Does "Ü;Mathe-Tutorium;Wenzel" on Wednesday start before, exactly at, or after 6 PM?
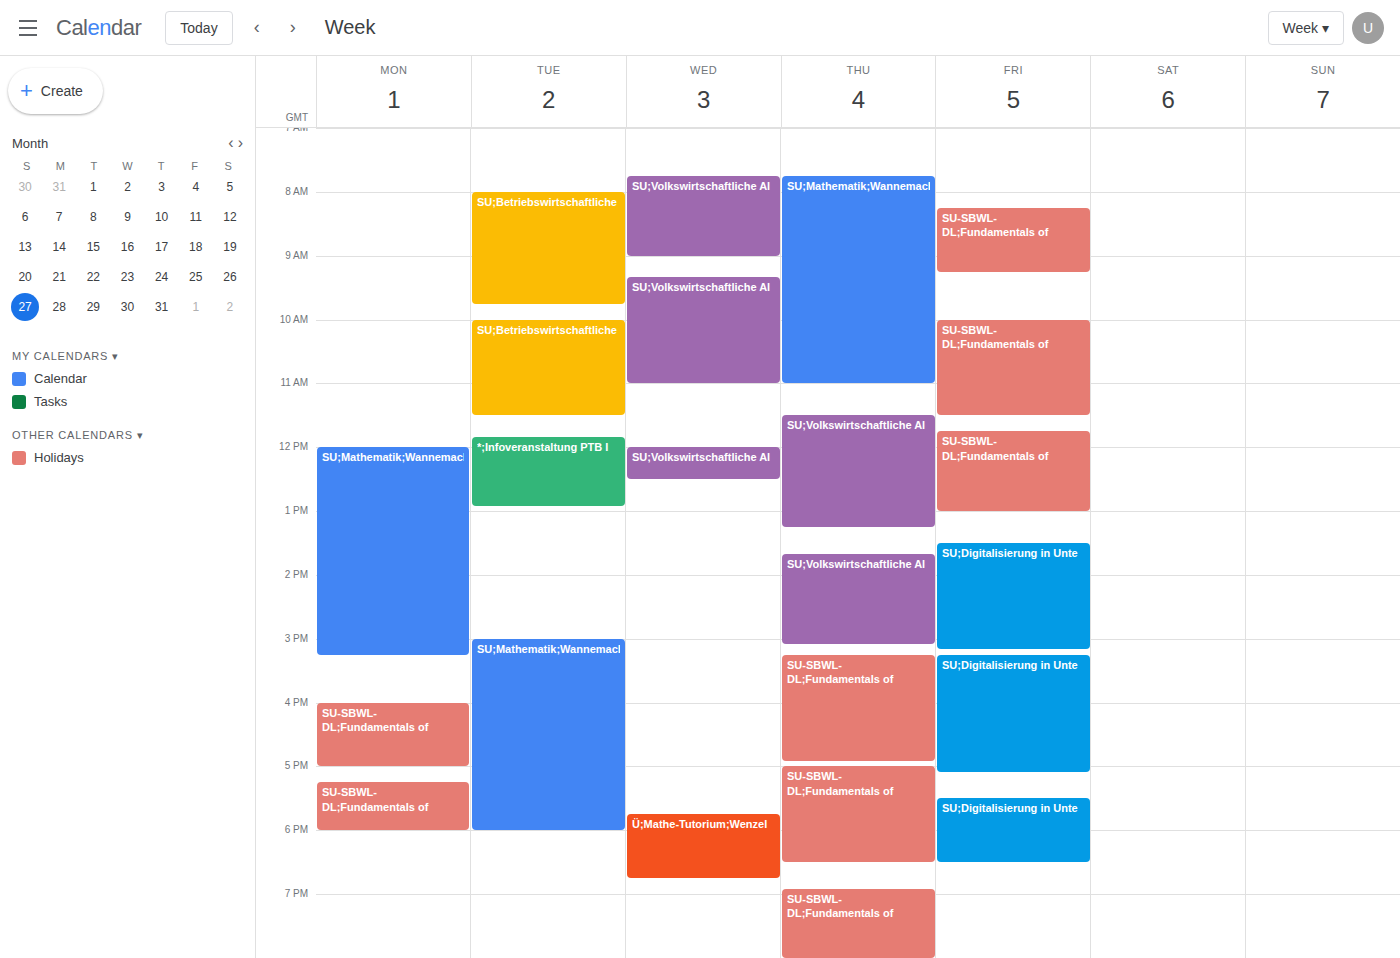
5:45 PM -- before 6 PM, 15 minutes above the 6 PM line.